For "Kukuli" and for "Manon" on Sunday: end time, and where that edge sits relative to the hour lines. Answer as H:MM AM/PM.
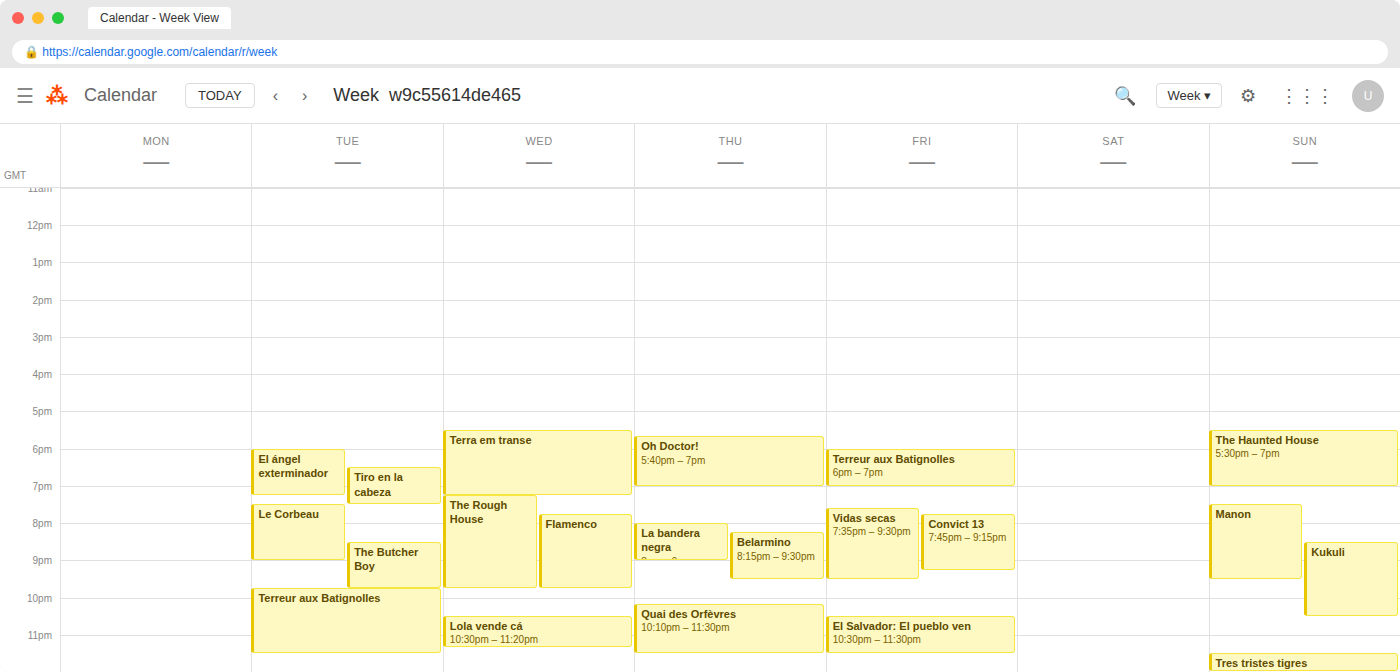
"Kukuli": 10:30 PM, halfway between the 10 PM and 11 PM lines. "Manon": 9:30 PM, halfway between the 9 PM and 10 PM lines.